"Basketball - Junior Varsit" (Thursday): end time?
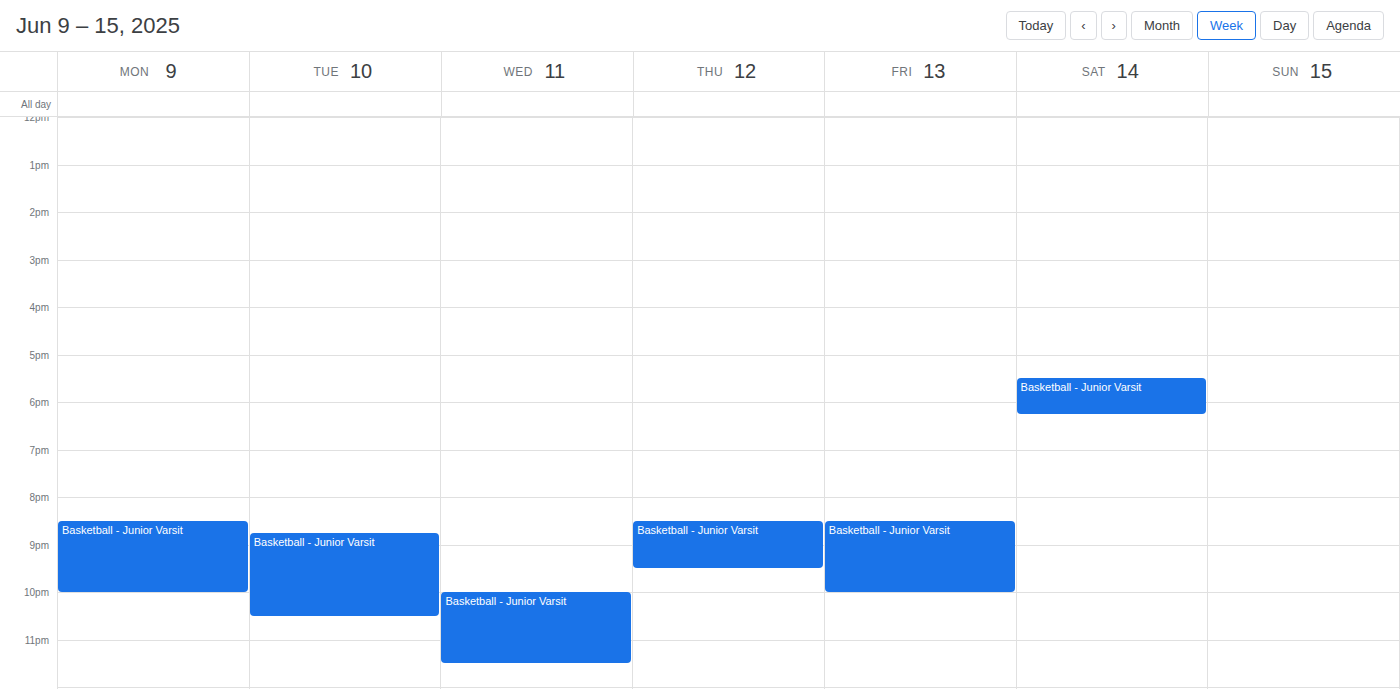
9:30 PM